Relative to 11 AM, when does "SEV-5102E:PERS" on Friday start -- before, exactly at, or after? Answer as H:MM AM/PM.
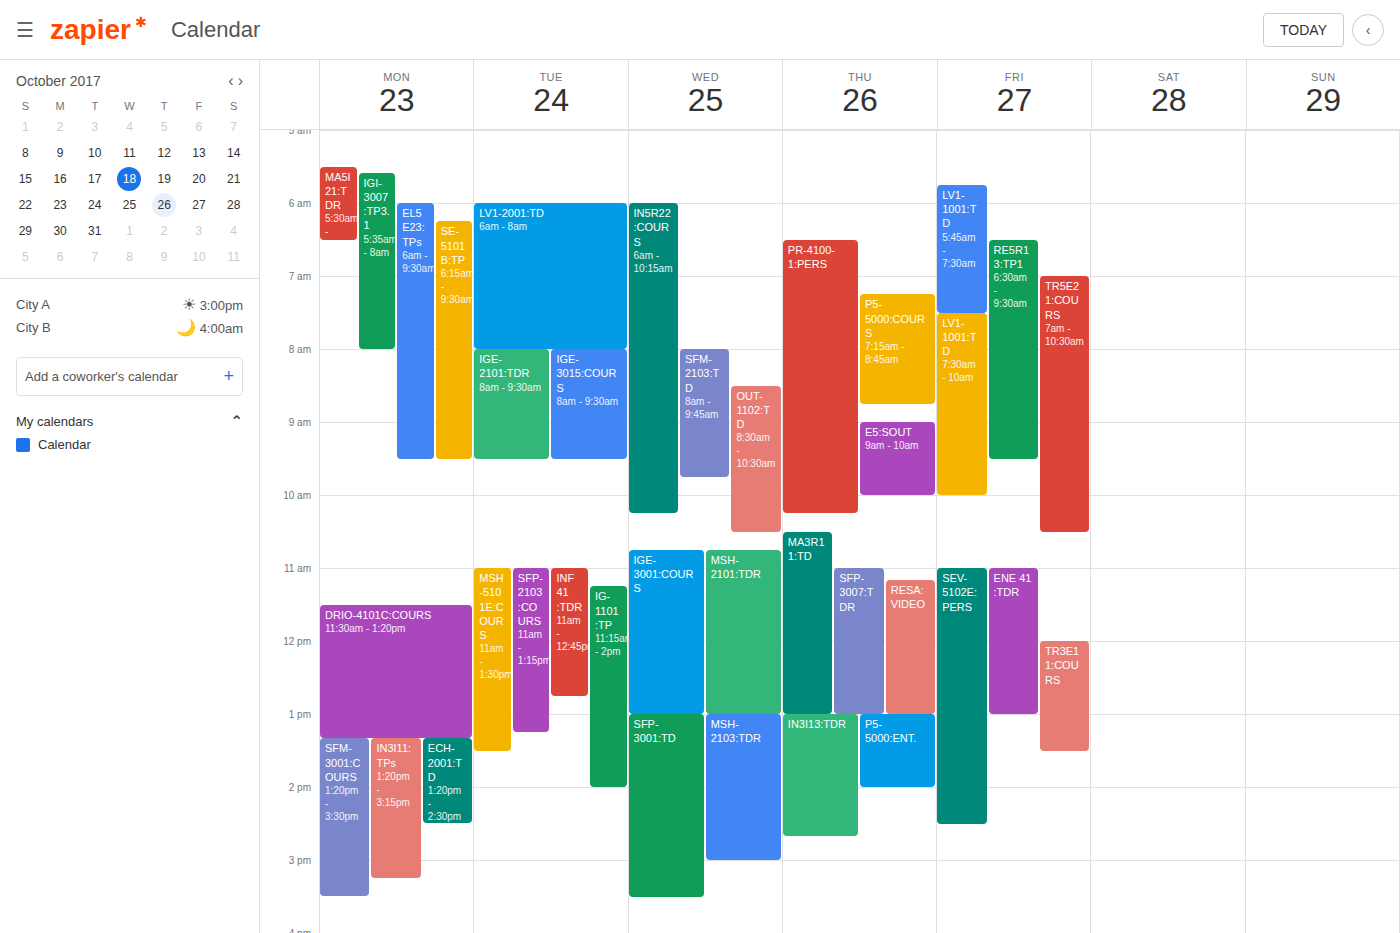
11:00 AM -- exactly at 11 AM, on the 11 AM line.